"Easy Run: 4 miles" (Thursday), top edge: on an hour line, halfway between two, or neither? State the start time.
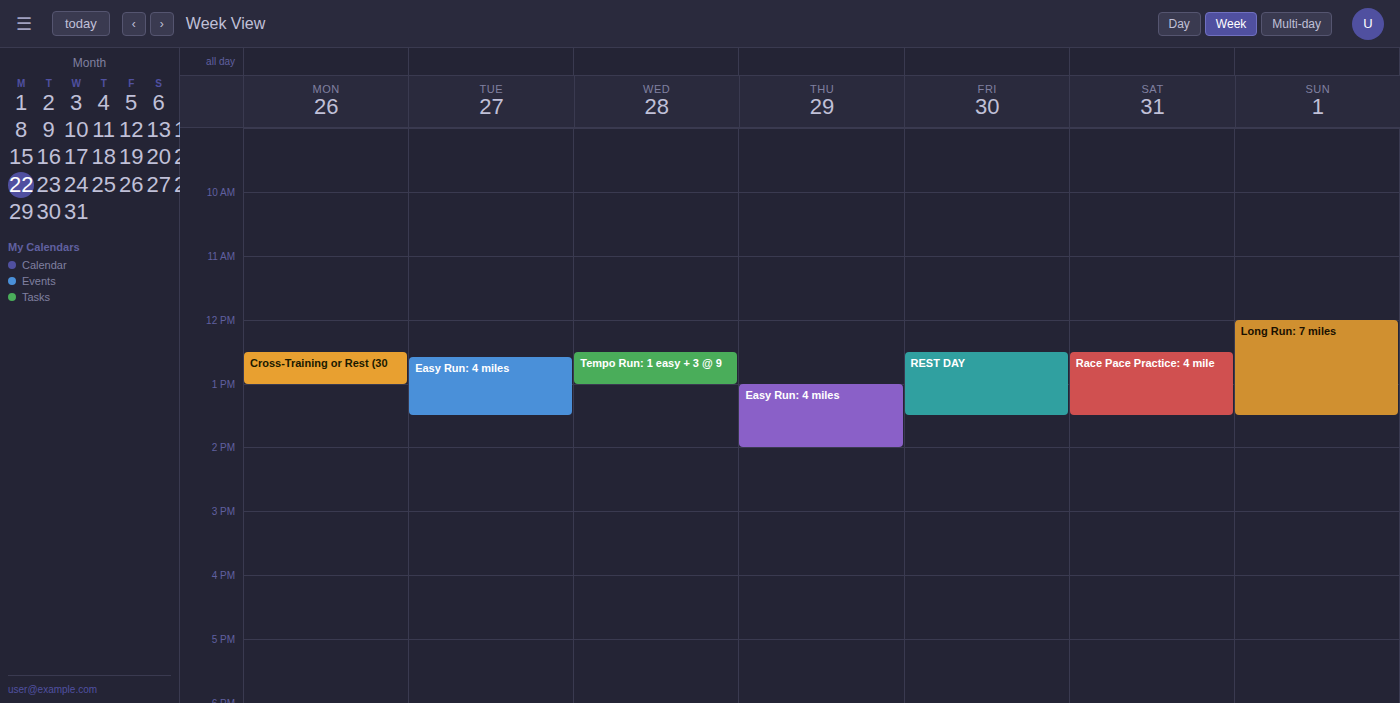
1:00 PM -- exactly on the 1 PM line.